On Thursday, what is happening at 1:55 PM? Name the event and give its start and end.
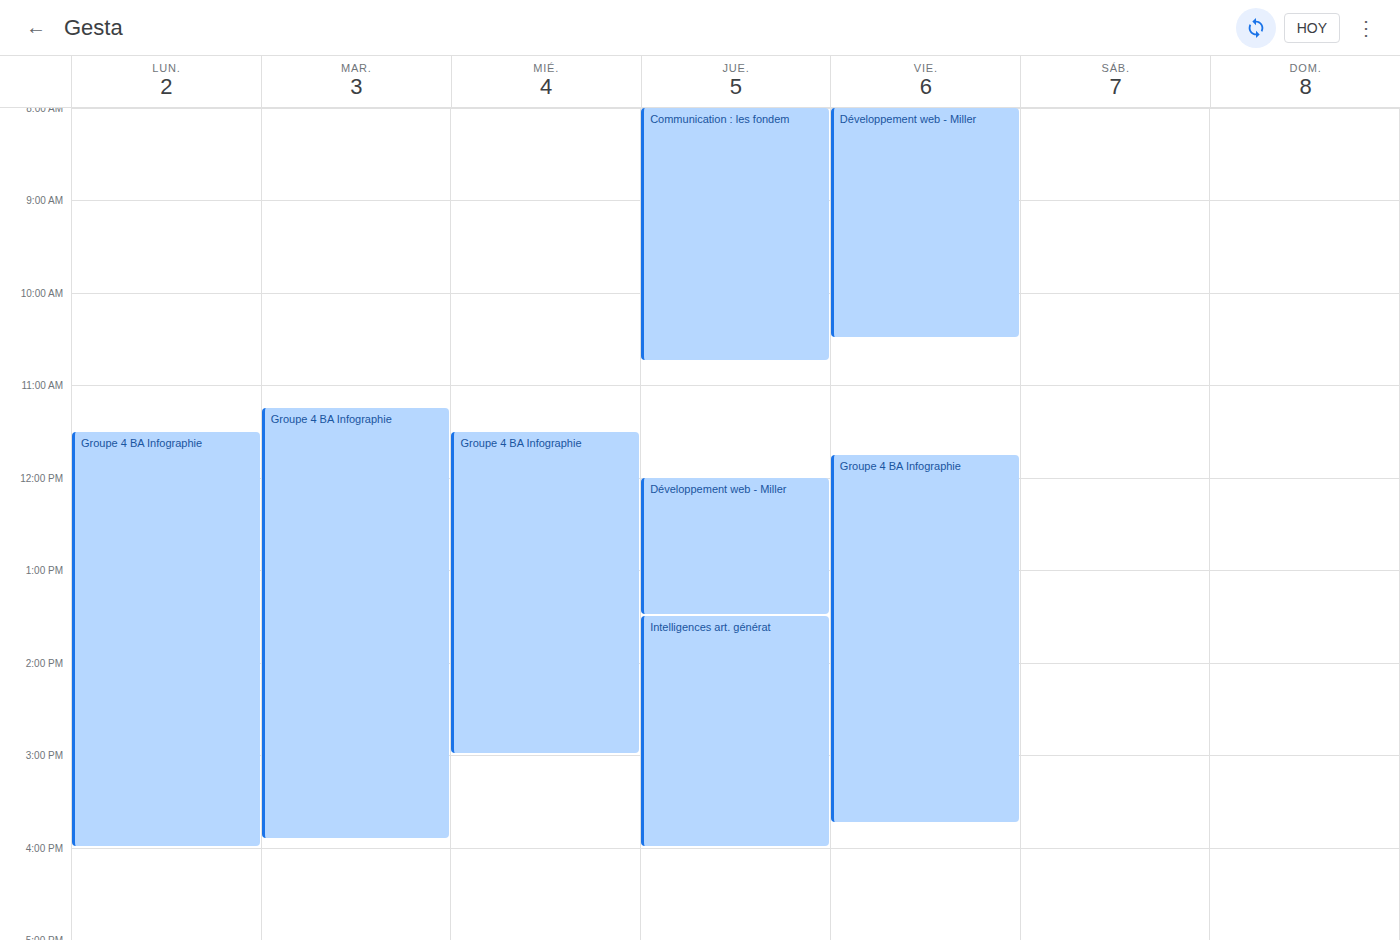
"Intelligences art. générat", 1:30 PM to 4:00 PM